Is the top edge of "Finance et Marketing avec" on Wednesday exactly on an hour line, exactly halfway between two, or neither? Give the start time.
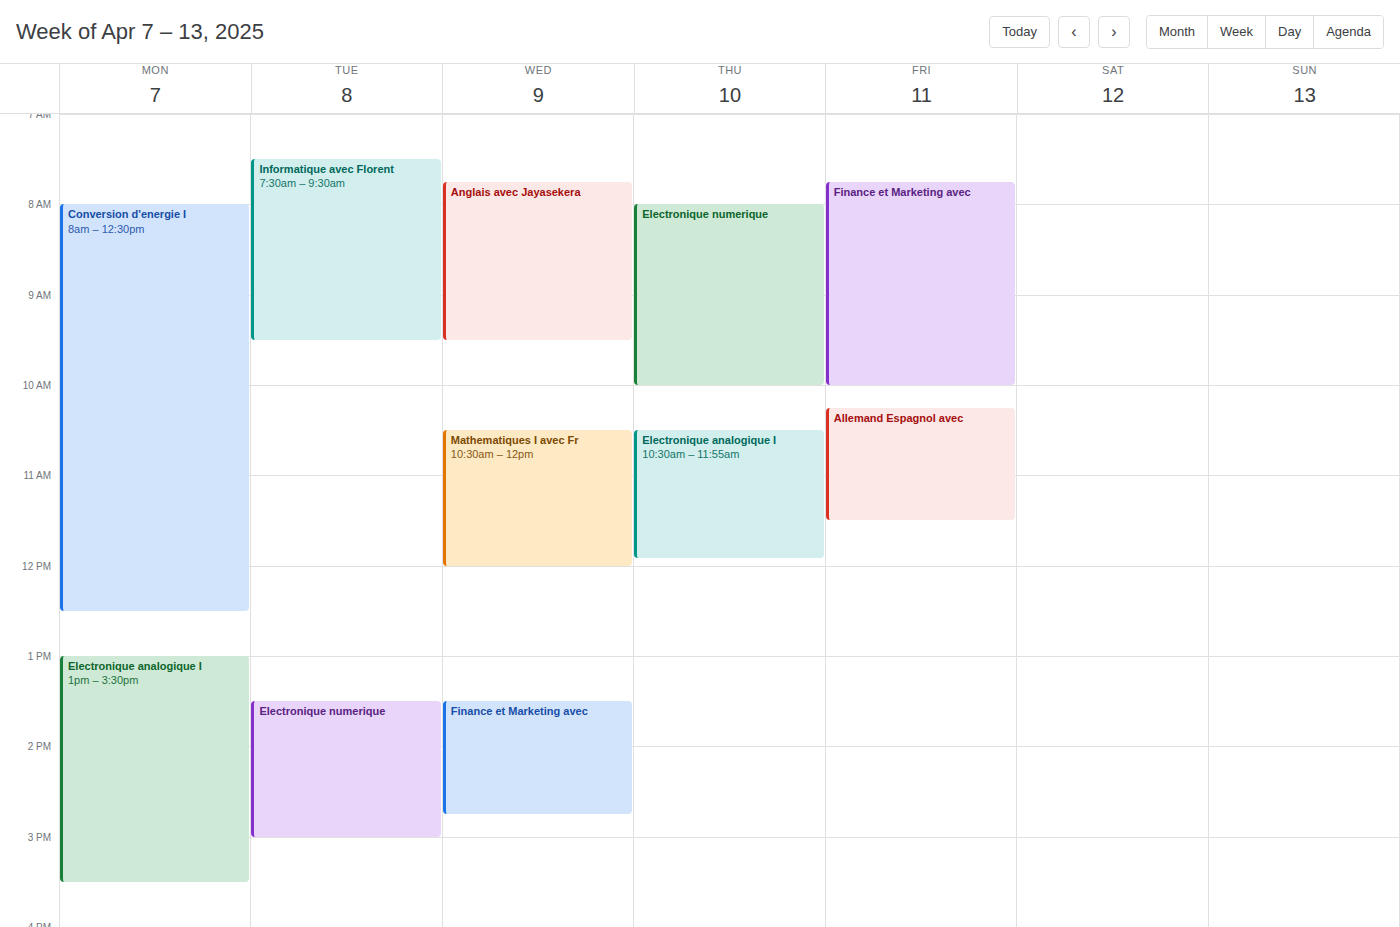
13:30 -- halfway between the 13:00 and 14:00 lines.